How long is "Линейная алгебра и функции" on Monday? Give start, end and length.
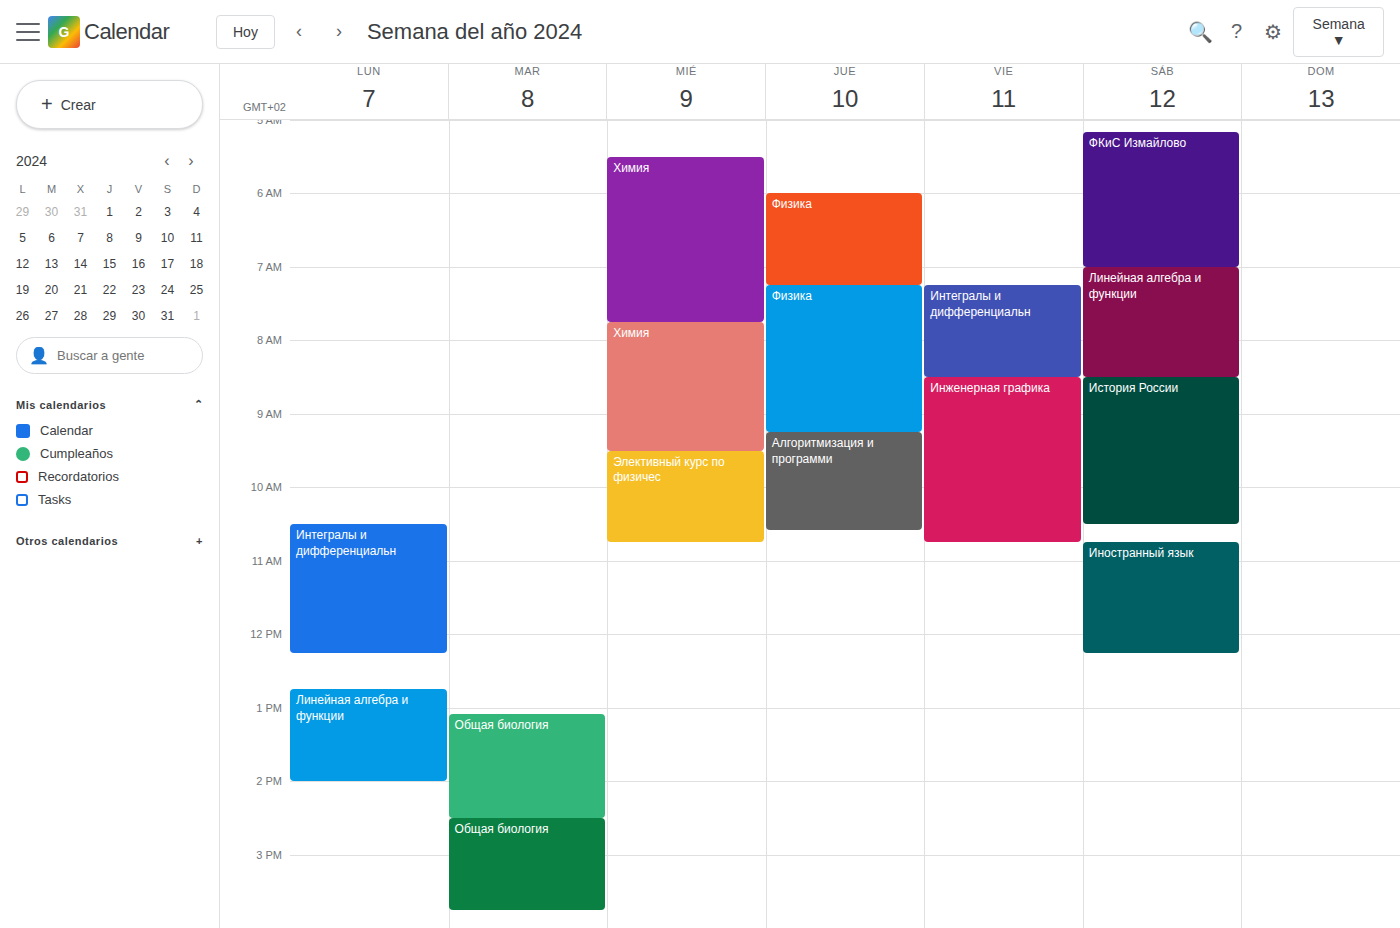
12:45 PM to 2:00 PM, 1 hour 15 minutes